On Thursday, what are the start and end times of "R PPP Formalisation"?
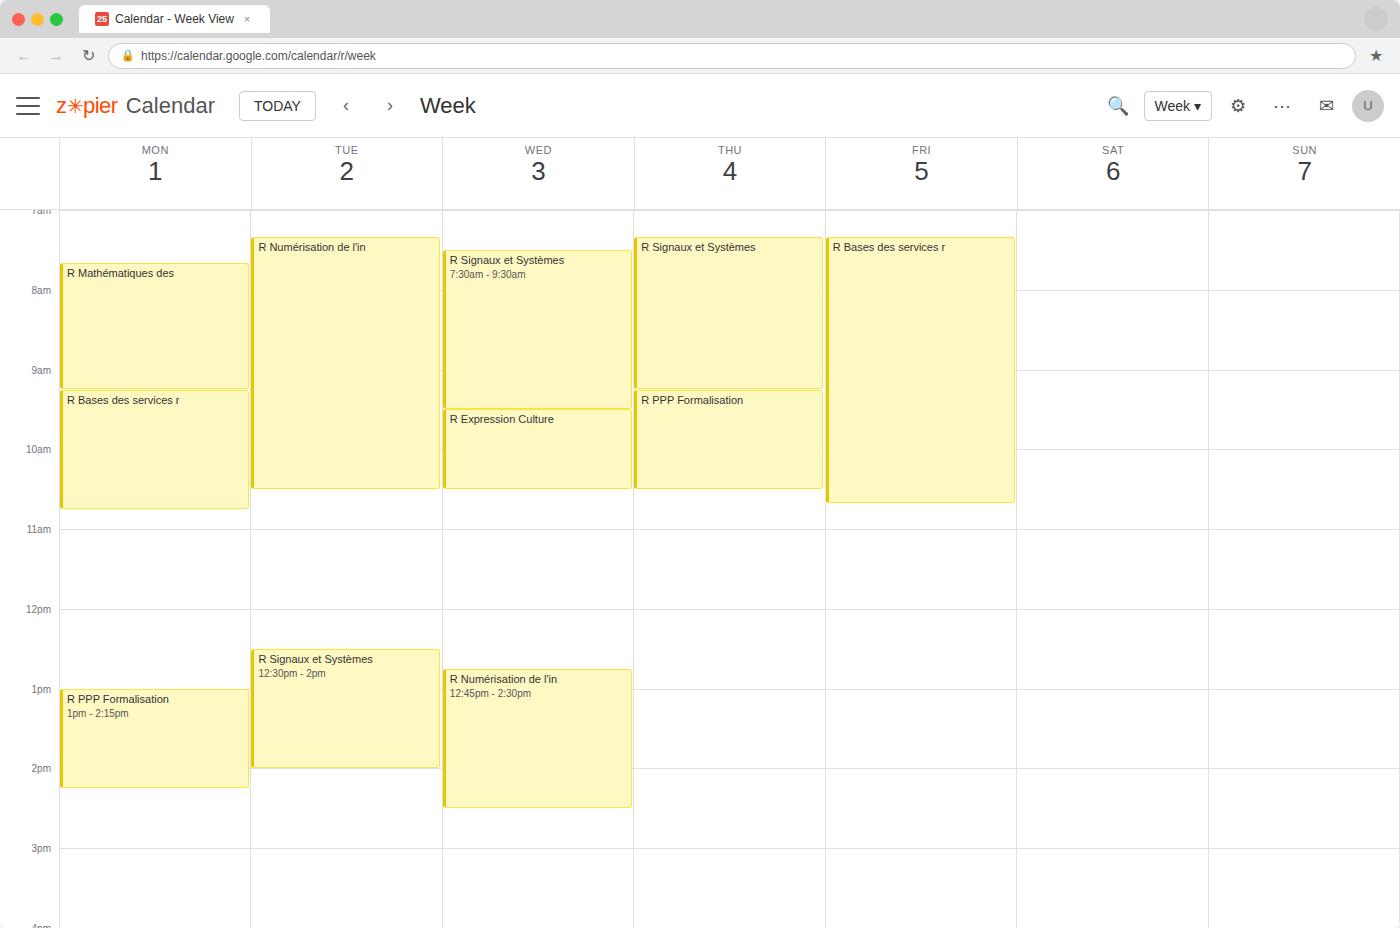
09:15 to 10:30